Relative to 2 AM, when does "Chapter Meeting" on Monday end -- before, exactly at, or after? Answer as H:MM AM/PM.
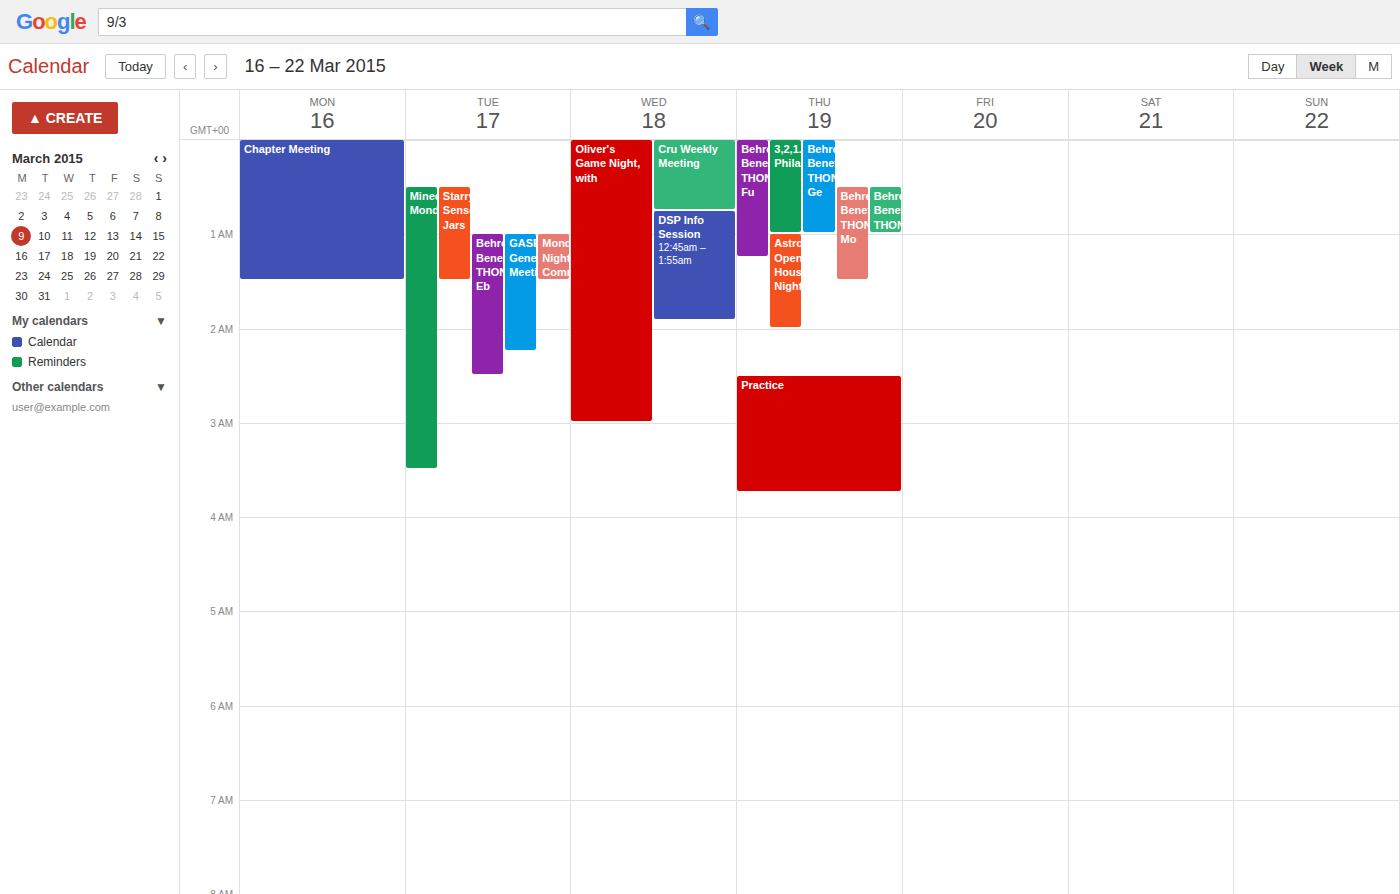
1:30 AM -- before 2 AM, 30 minutes above the 2 AM line.